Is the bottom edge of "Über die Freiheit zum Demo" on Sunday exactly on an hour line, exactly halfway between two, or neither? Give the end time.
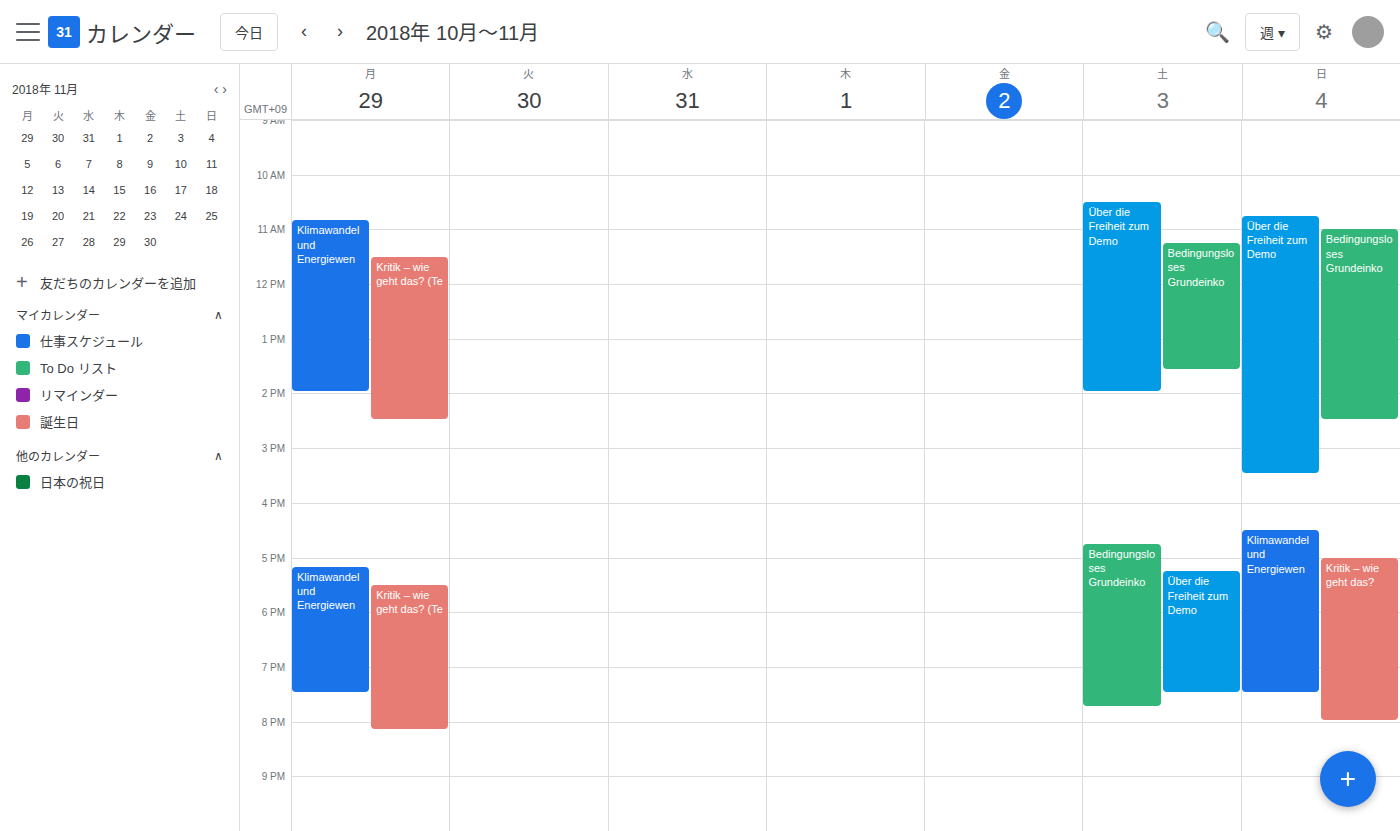
3:30 PM -- halfway between the 3 PM and 4 PM lines.